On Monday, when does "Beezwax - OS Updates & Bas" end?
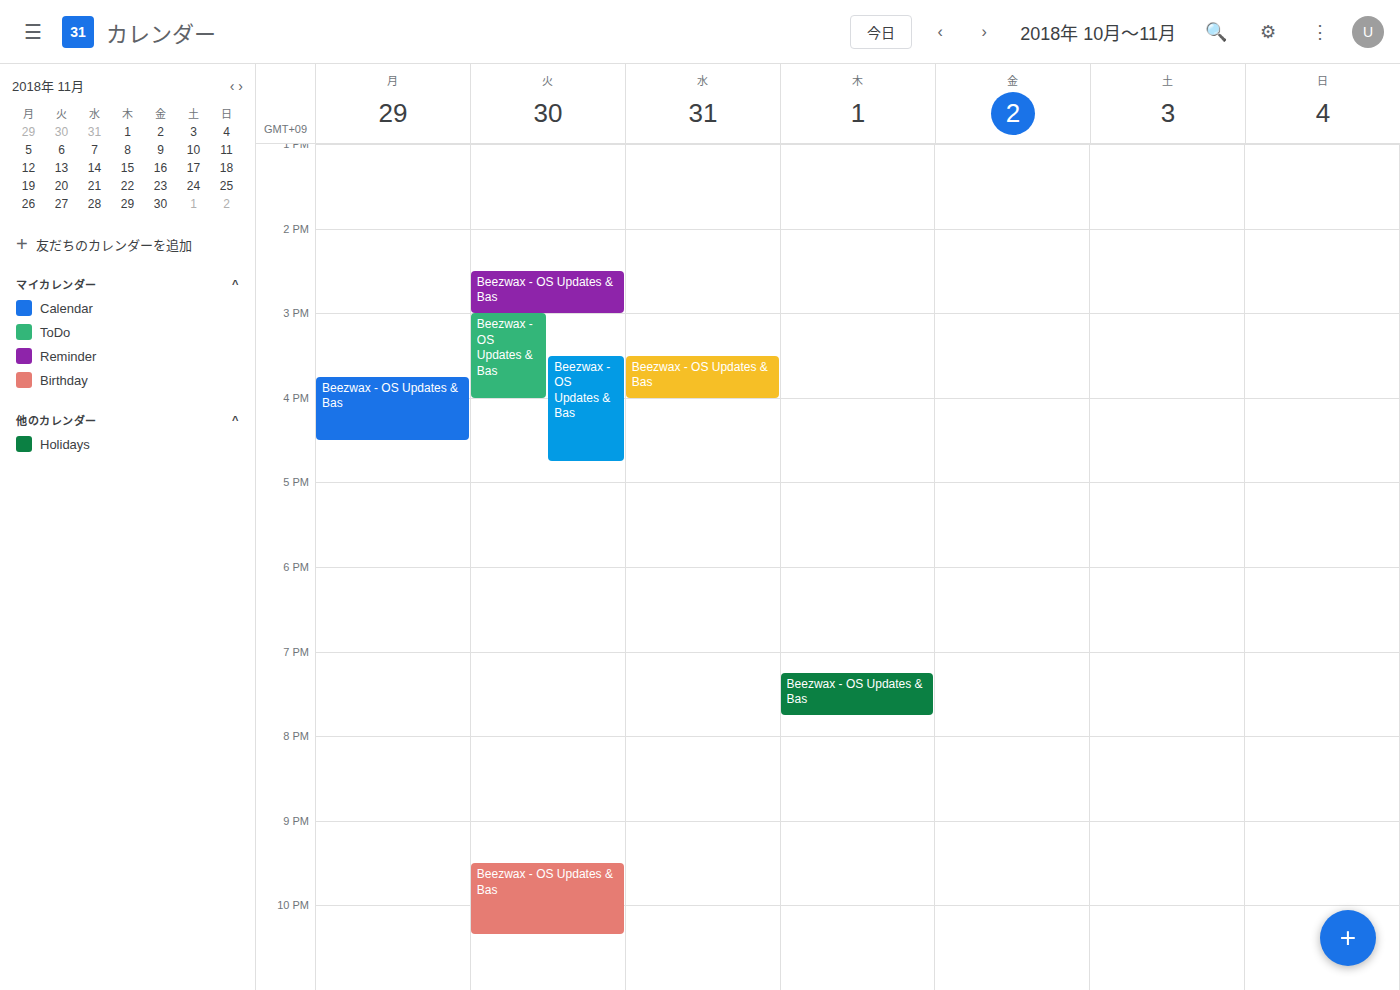
16:30